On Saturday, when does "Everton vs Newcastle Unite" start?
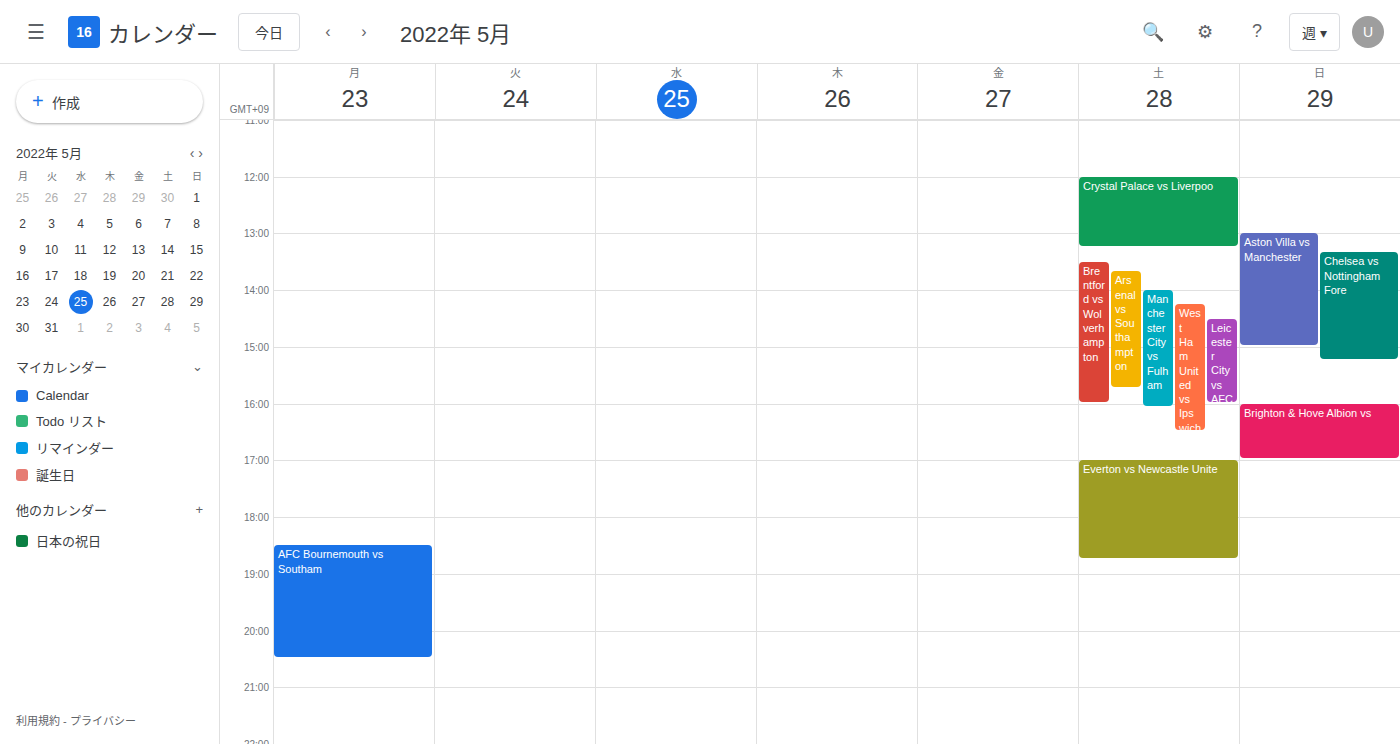
5:00 PM